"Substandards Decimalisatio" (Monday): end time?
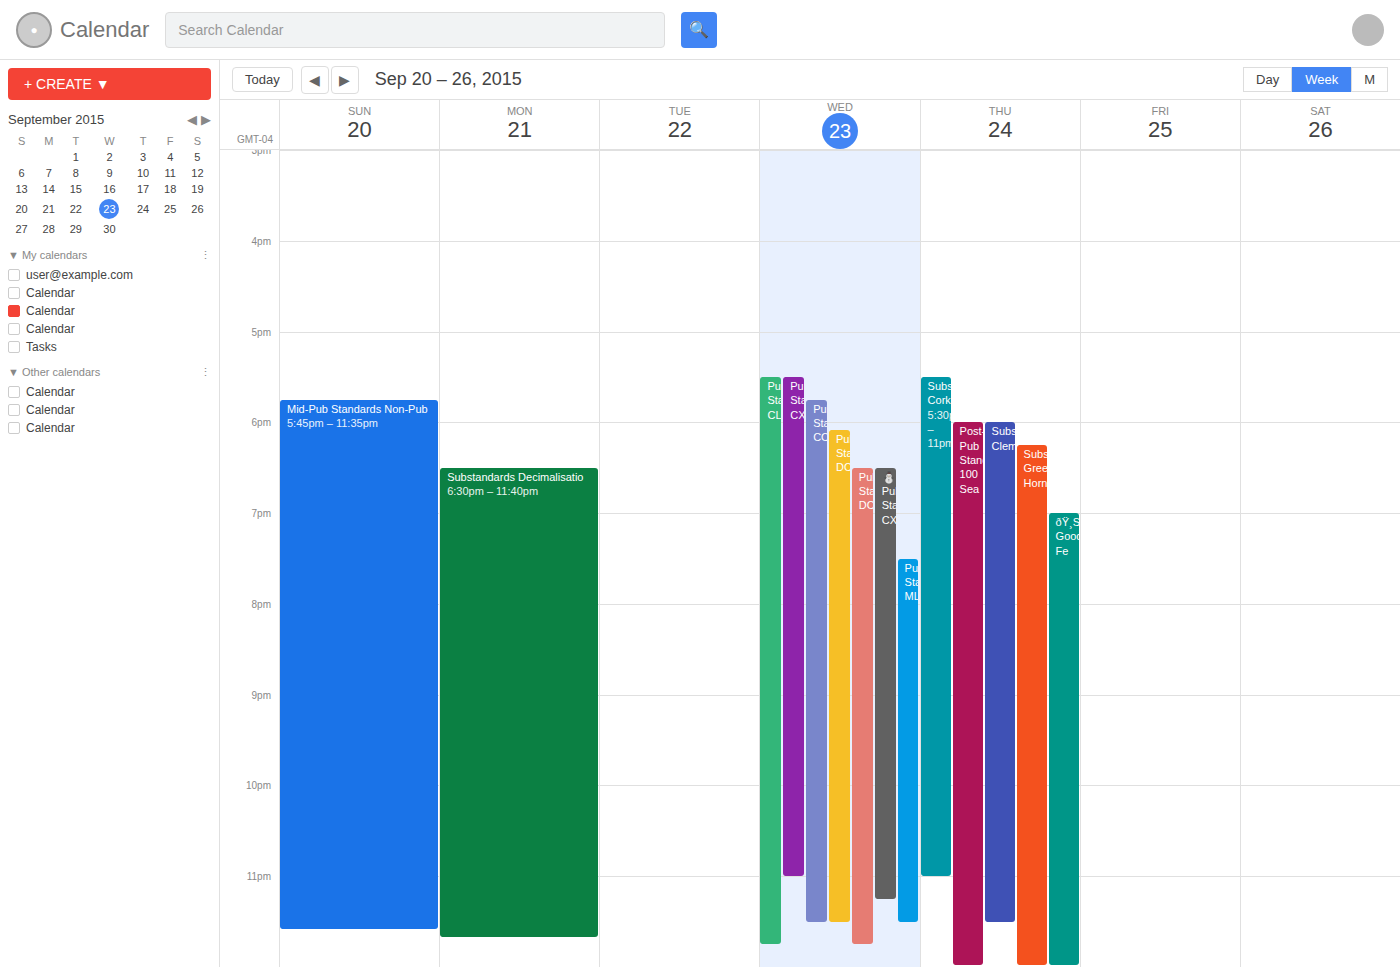
11:40 PM